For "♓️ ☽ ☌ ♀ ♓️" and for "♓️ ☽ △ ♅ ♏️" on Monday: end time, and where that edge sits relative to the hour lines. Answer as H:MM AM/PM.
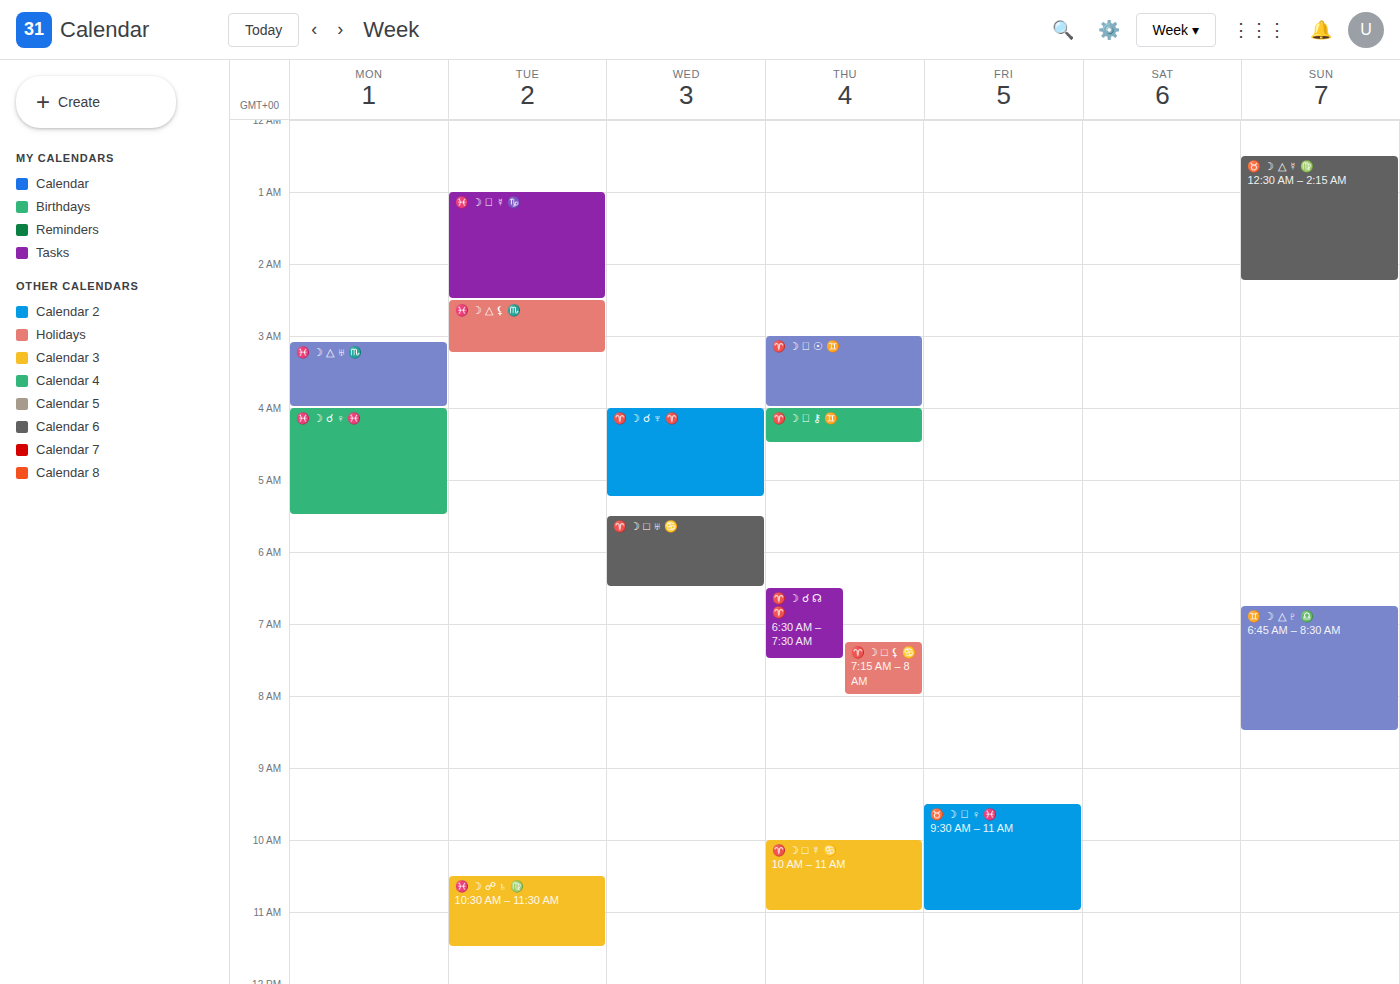
"♓️ ☽ ☌ ♀ ♓️": 5:30 AM, halfway between the 5 AM and 6 AM lines. "♓️ ☽ △ ♅ ♏️": 4:00 AM, exactly on the 4 AM line.